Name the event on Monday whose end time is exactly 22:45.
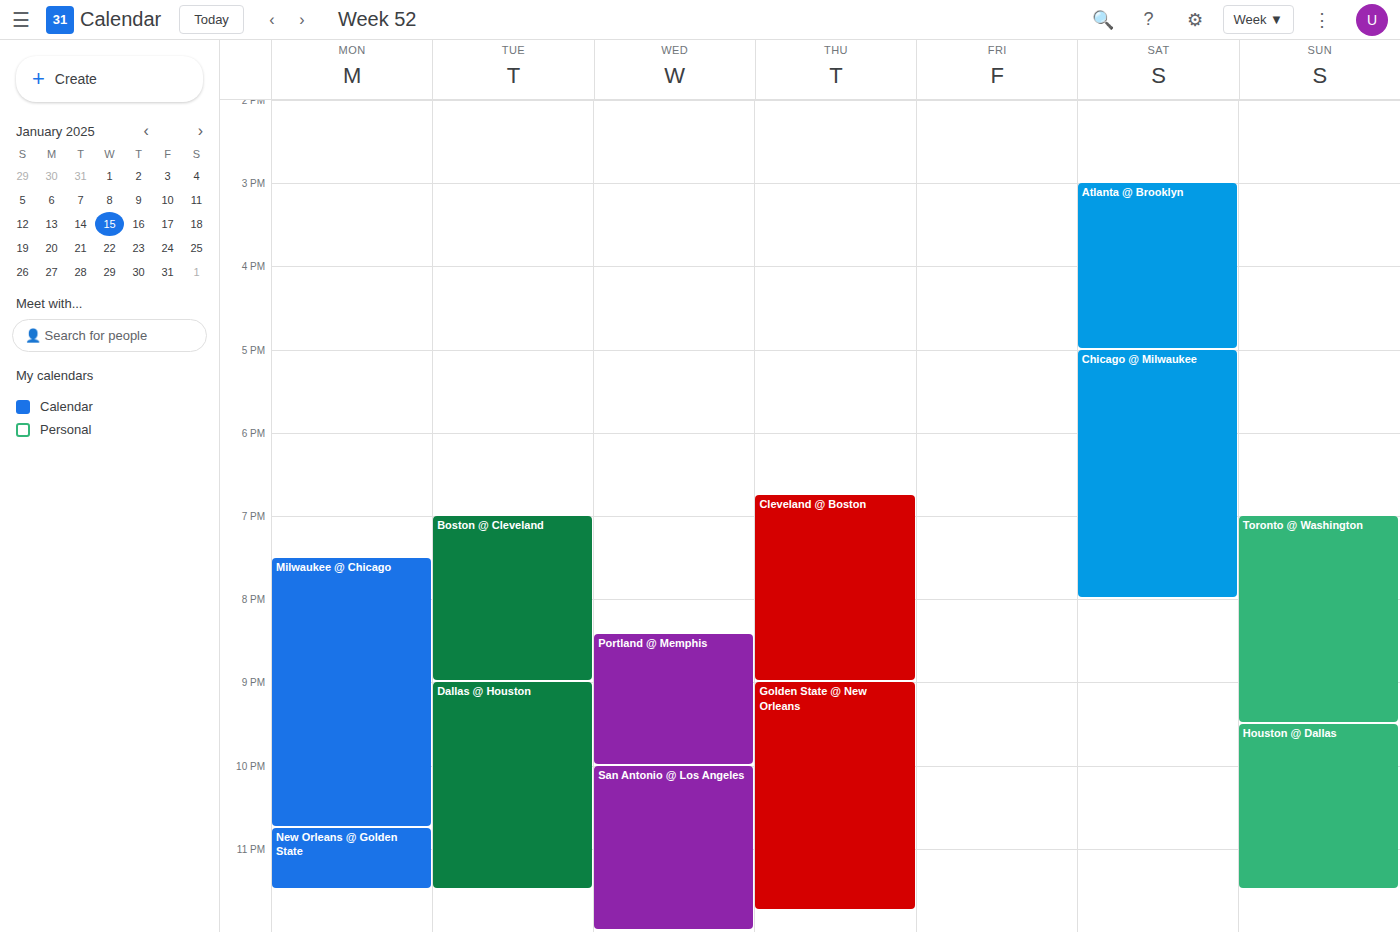
"Milwaukee @ Chicago"